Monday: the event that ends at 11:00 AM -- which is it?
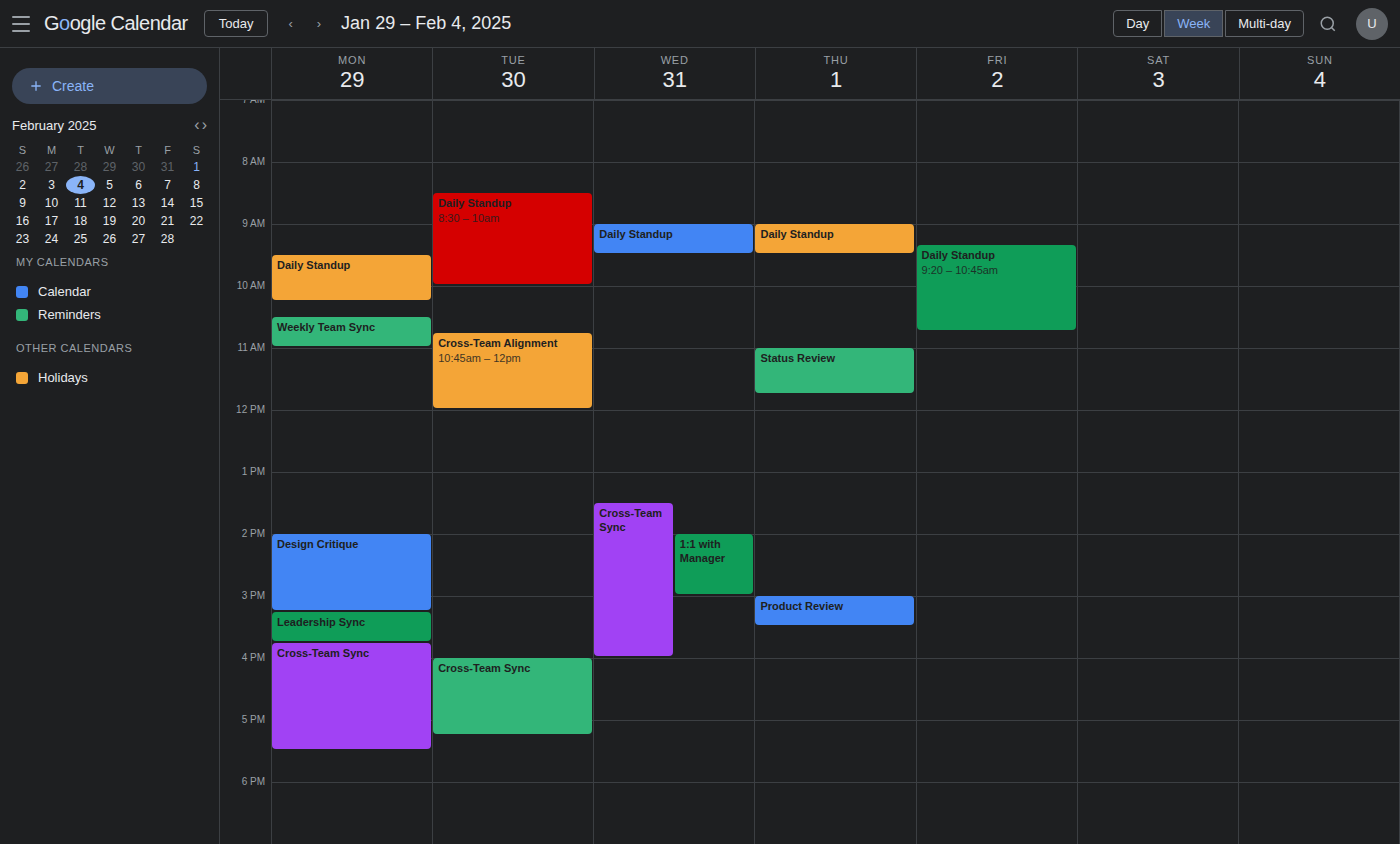
"Weekly Team Sync"